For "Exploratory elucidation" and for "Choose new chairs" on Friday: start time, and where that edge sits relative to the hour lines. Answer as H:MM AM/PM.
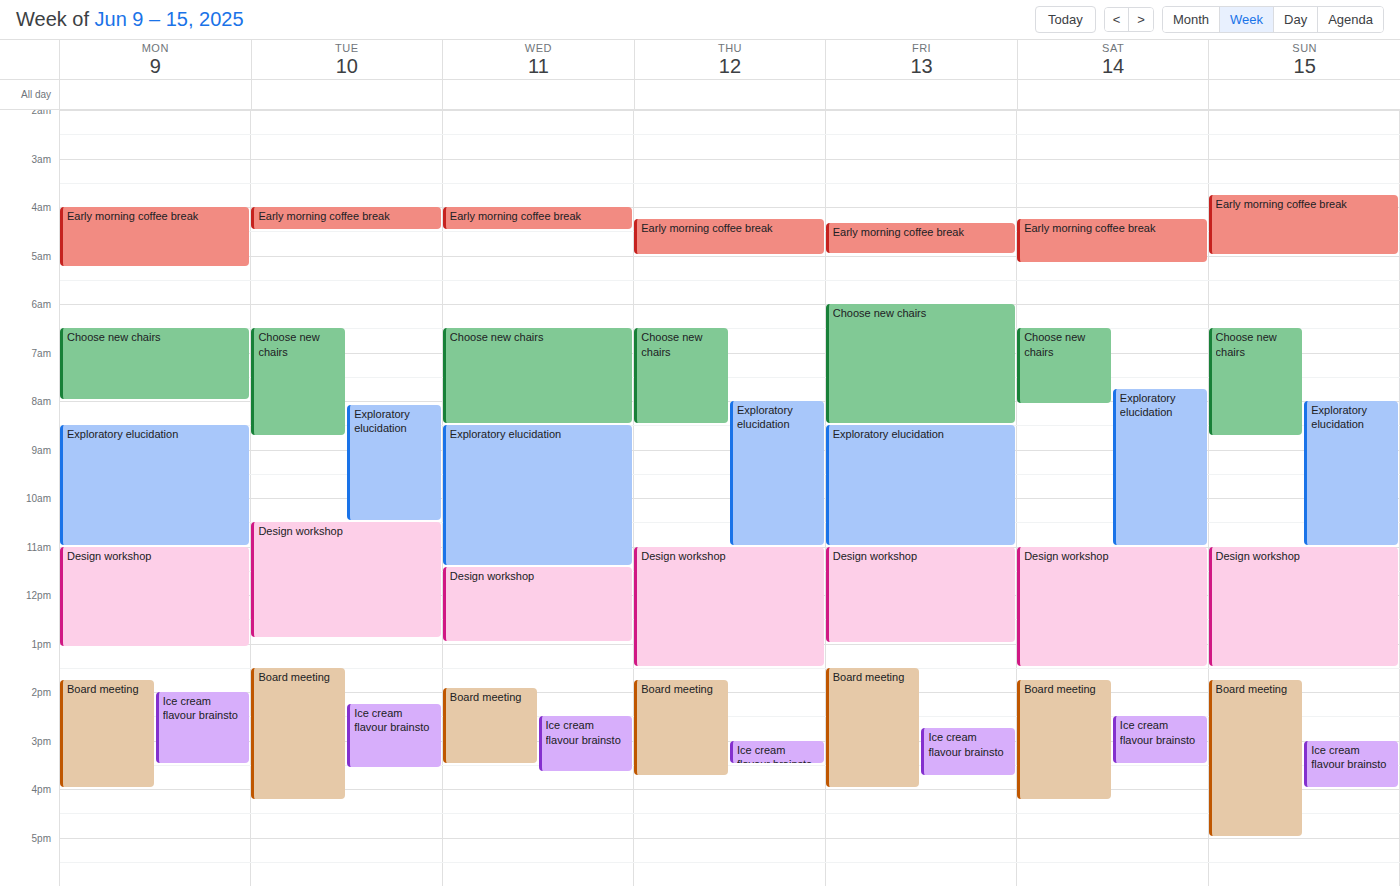
"Exploratory elucidation": 8:30 AM, halfway between the 8 AM and 9 AM lines. "Choose new chairs": 6:00 AM, exactly on the 6 AM line.